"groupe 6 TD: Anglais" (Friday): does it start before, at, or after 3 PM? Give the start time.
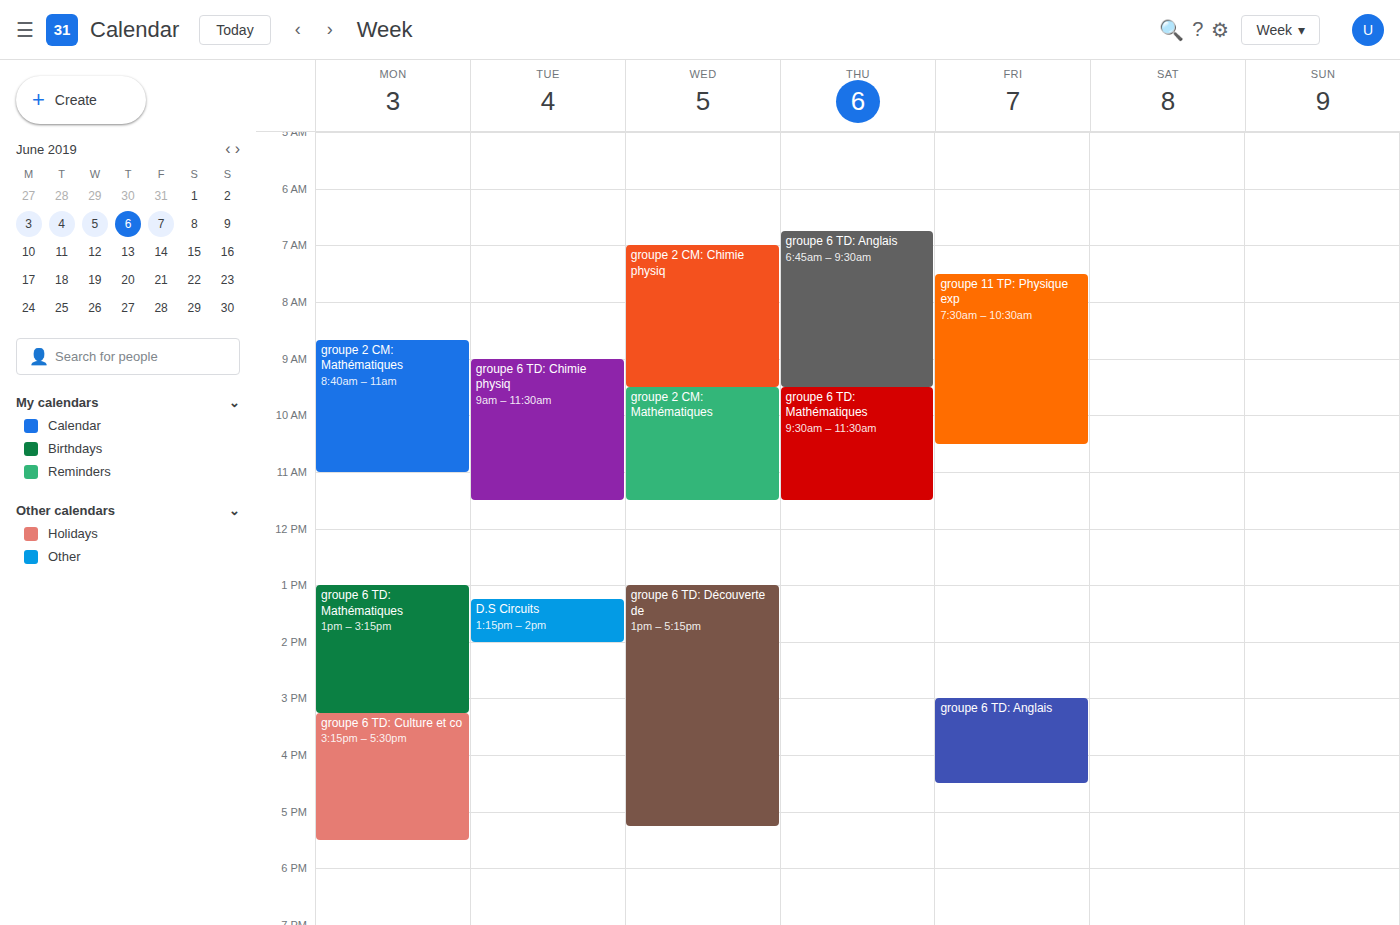
3:00 PM -- exactly at 3 PM, on the 3 PM line.